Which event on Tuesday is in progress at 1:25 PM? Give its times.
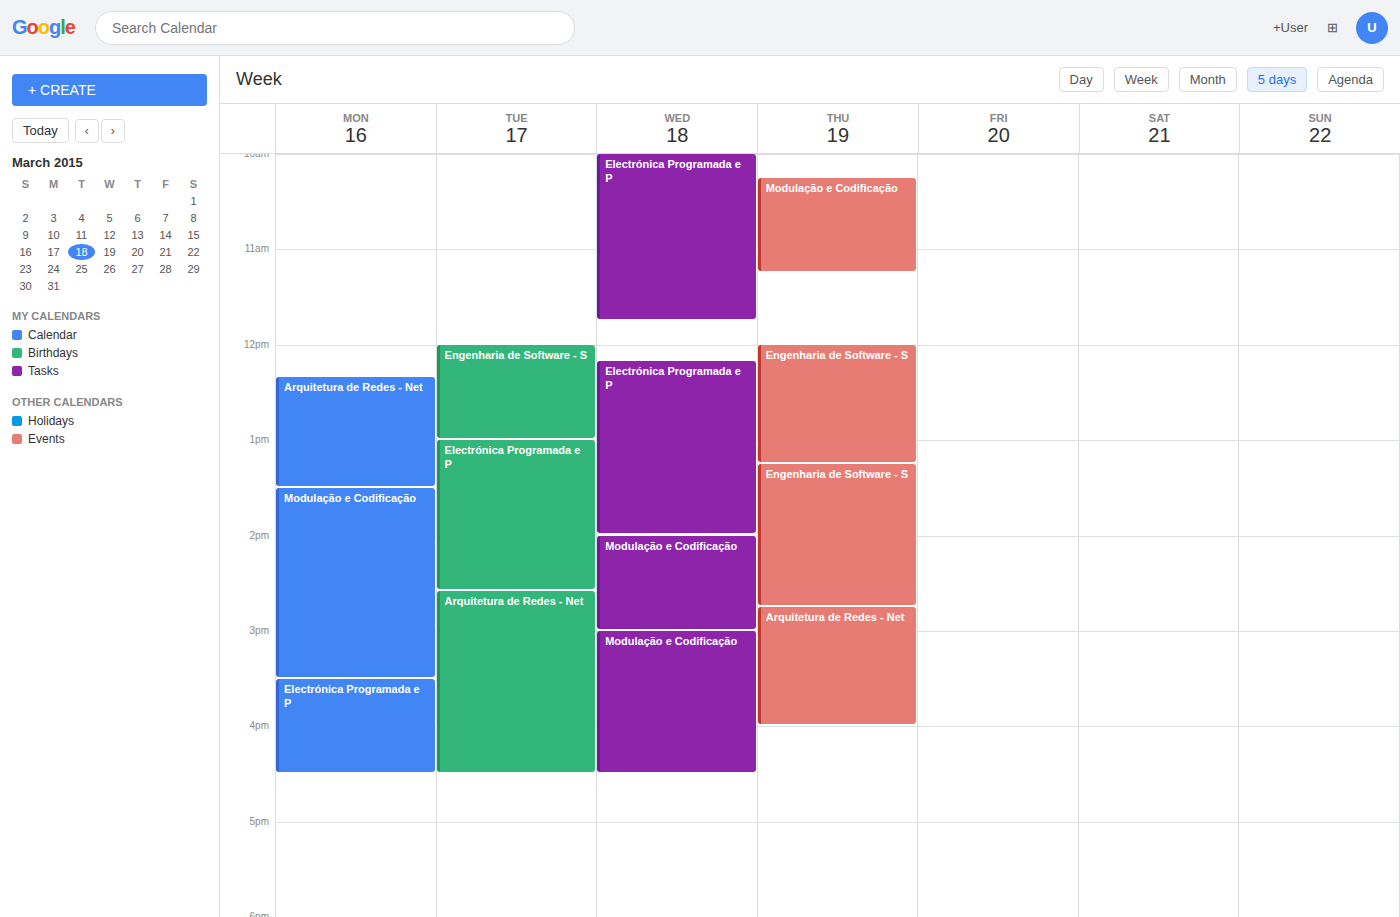
"Electrónica Programada e P", 1:00 PM to 2:35 PM